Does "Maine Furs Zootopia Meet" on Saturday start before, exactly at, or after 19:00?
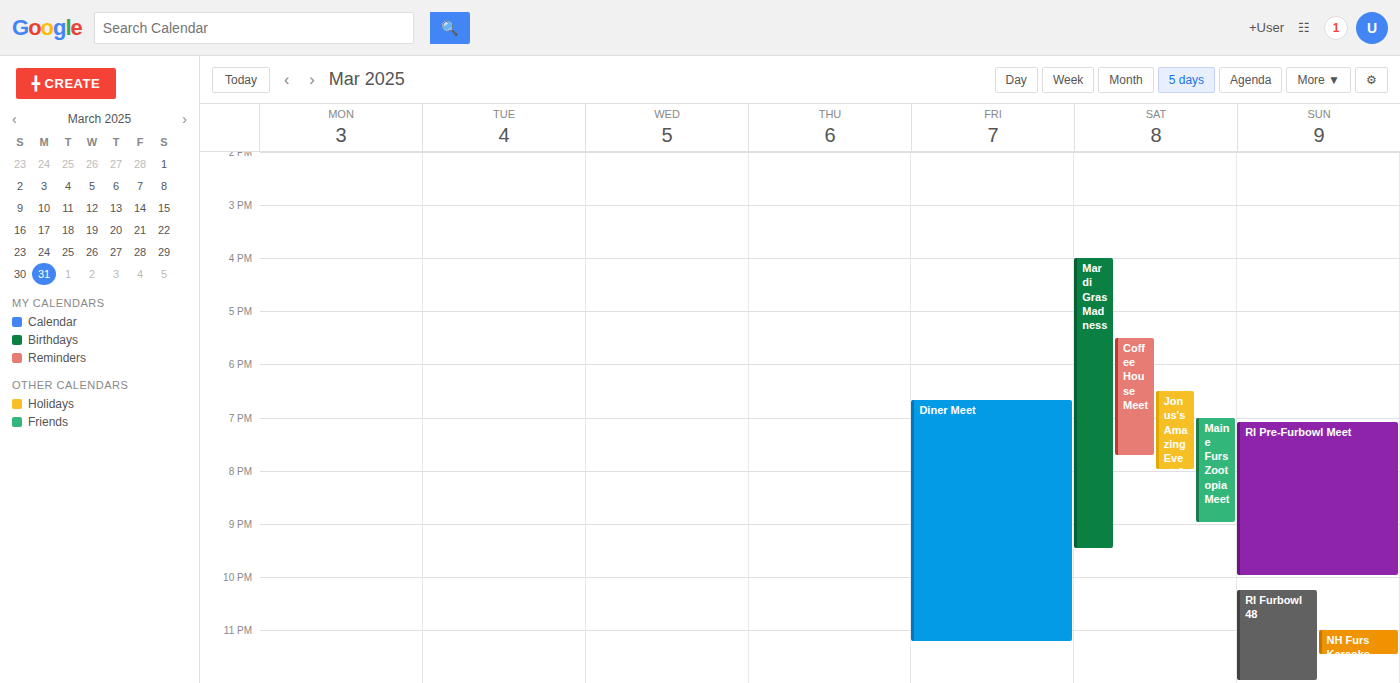
19:00 -- exactly at 19:00, on the 19:00 line.